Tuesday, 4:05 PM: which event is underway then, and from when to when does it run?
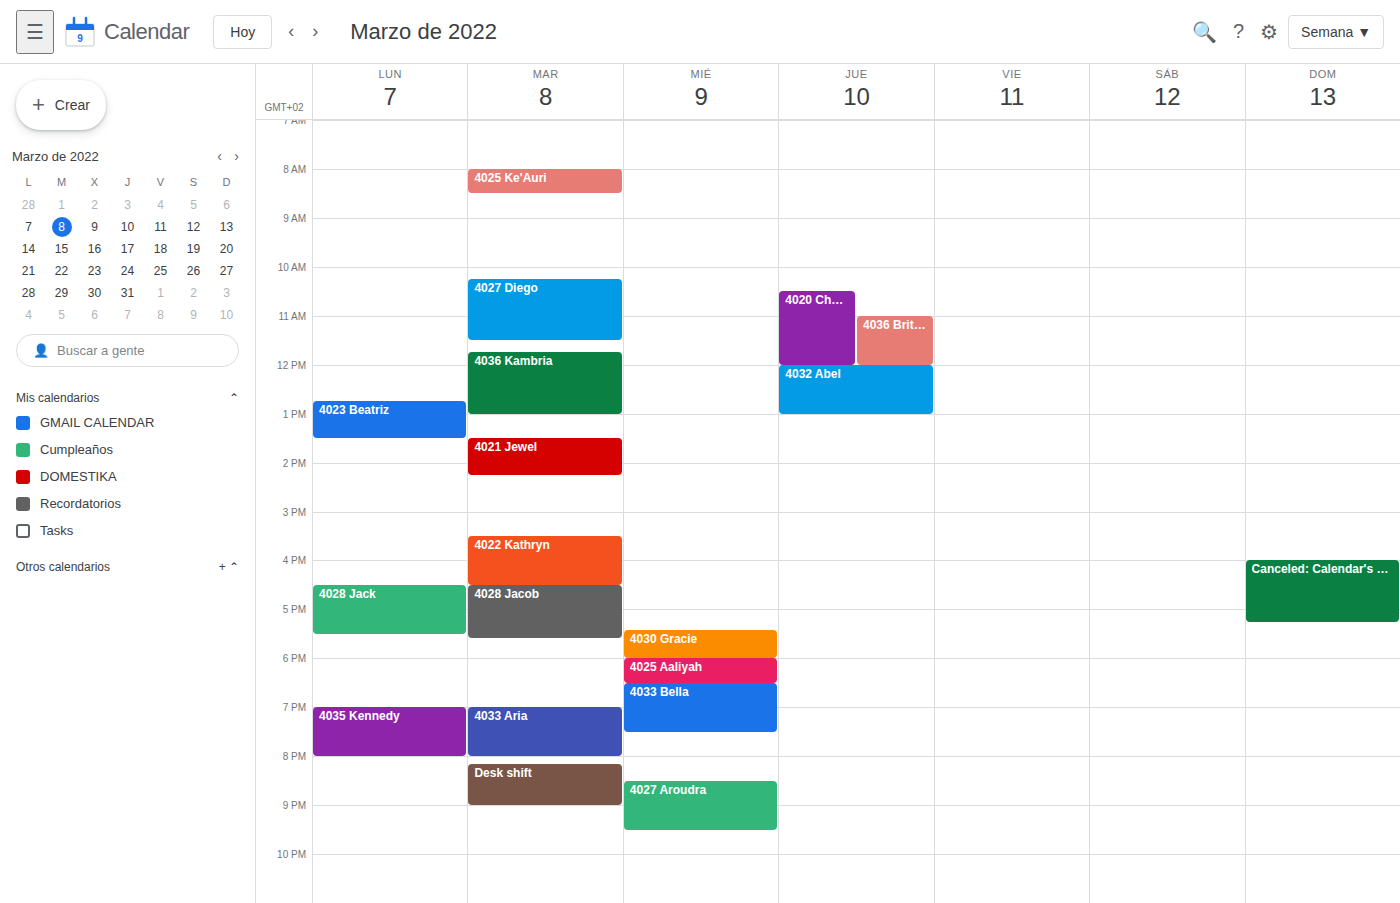
"4022 Kathryn", 3:30 PM to 4:30 PM